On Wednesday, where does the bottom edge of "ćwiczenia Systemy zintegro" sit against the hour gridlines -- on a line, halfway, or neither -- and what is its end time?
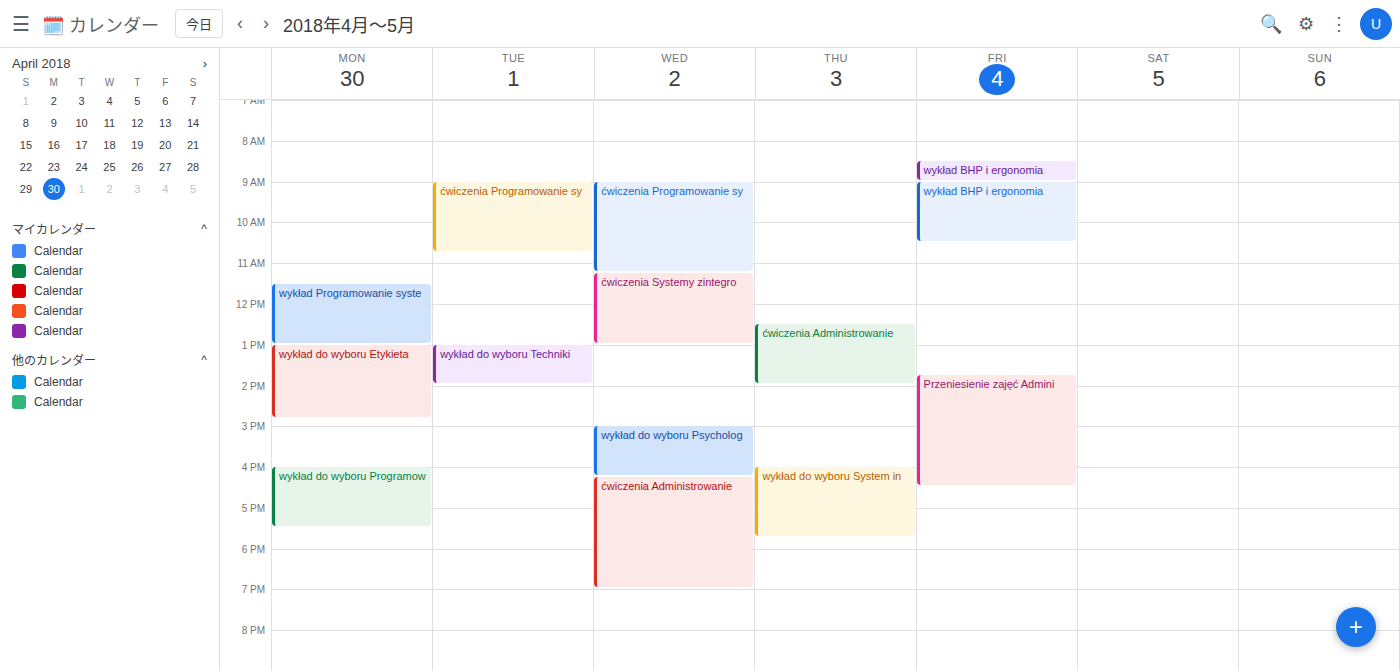
1:00 PM -- exactly on the 1 PM line.